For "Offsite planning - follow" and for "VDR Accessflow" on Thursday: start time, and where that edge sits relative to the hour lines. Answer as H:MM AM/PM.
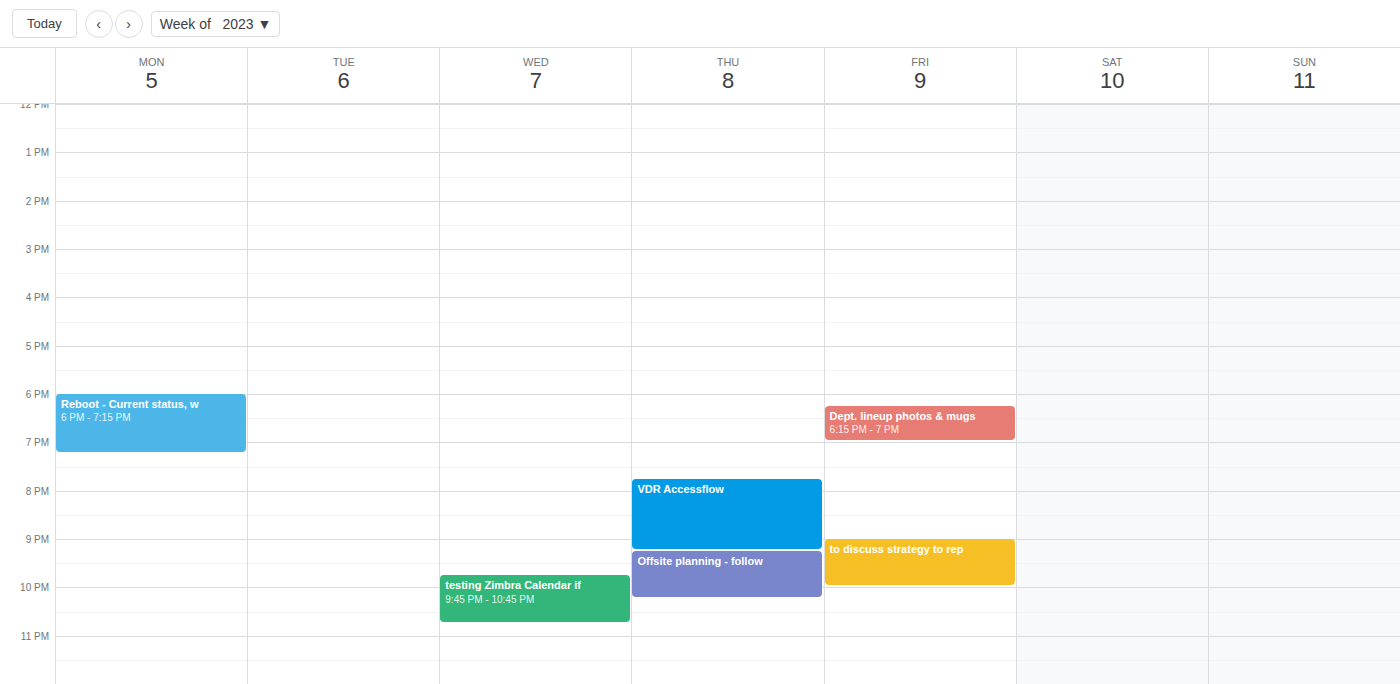
"Offsite planning - follow": 9:15 PM, neither: a quarter of the way from the 9 PM line to the 10 PM line. "VDR Accessflow": 7:45 PM, neither: three quarters of the way from the 7 PM line to the 8 PM line.